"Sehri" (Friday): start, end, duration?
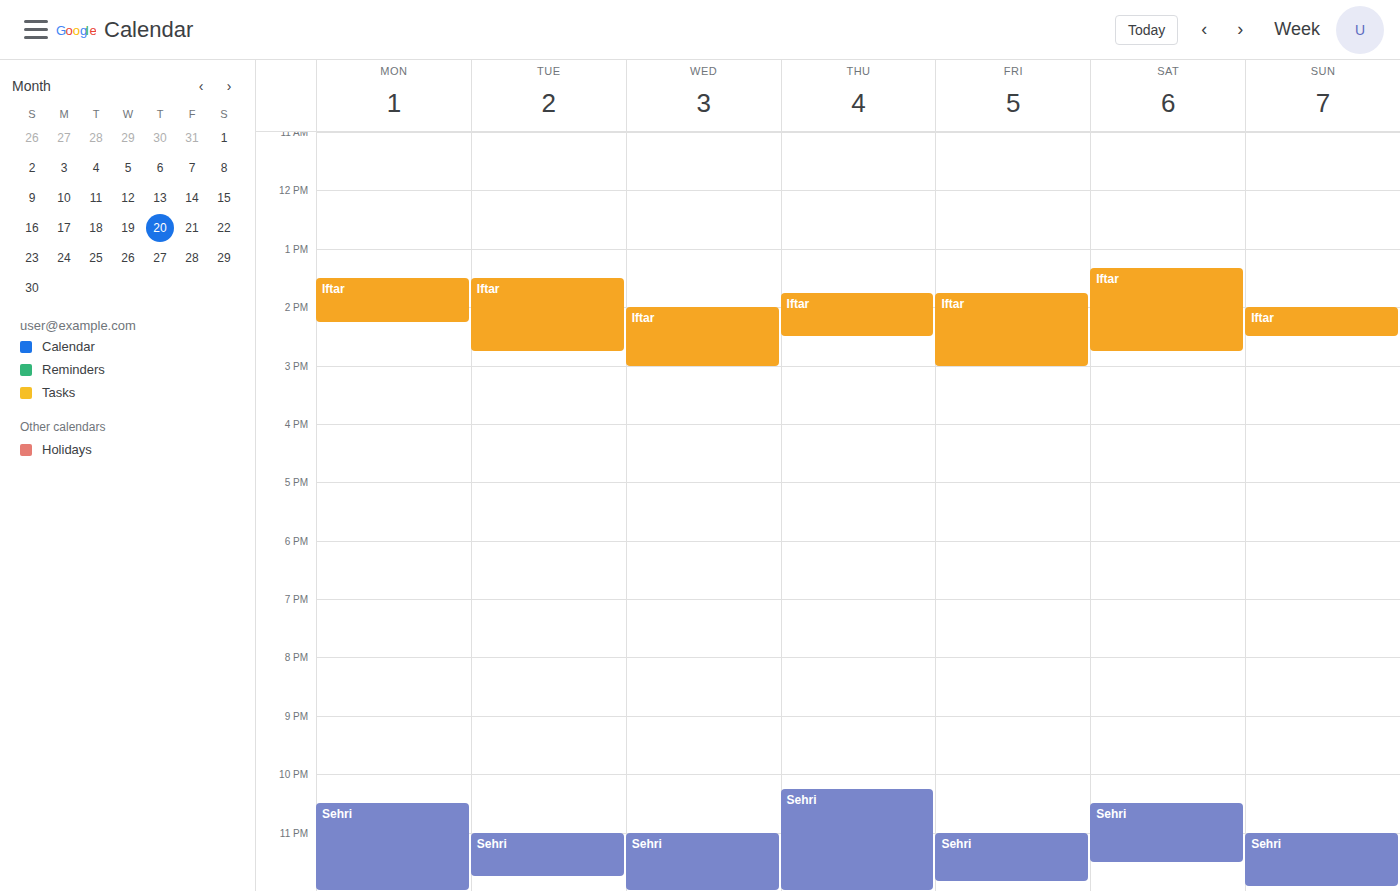
23:00 to 23:50, 50 minutes